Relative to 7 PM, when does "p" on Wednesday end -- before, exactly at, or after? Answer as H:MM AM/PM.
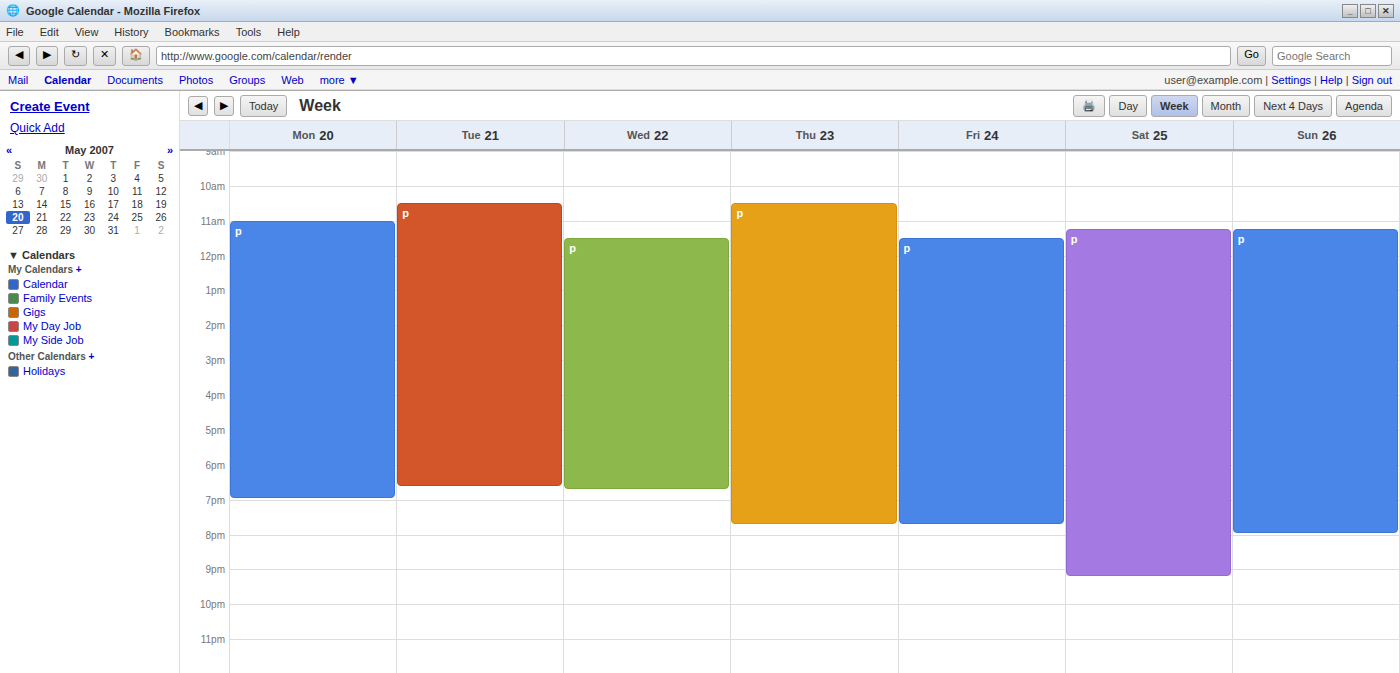
6:45 PM -- before 7 PM, 15 minutes above the 7 PM line.